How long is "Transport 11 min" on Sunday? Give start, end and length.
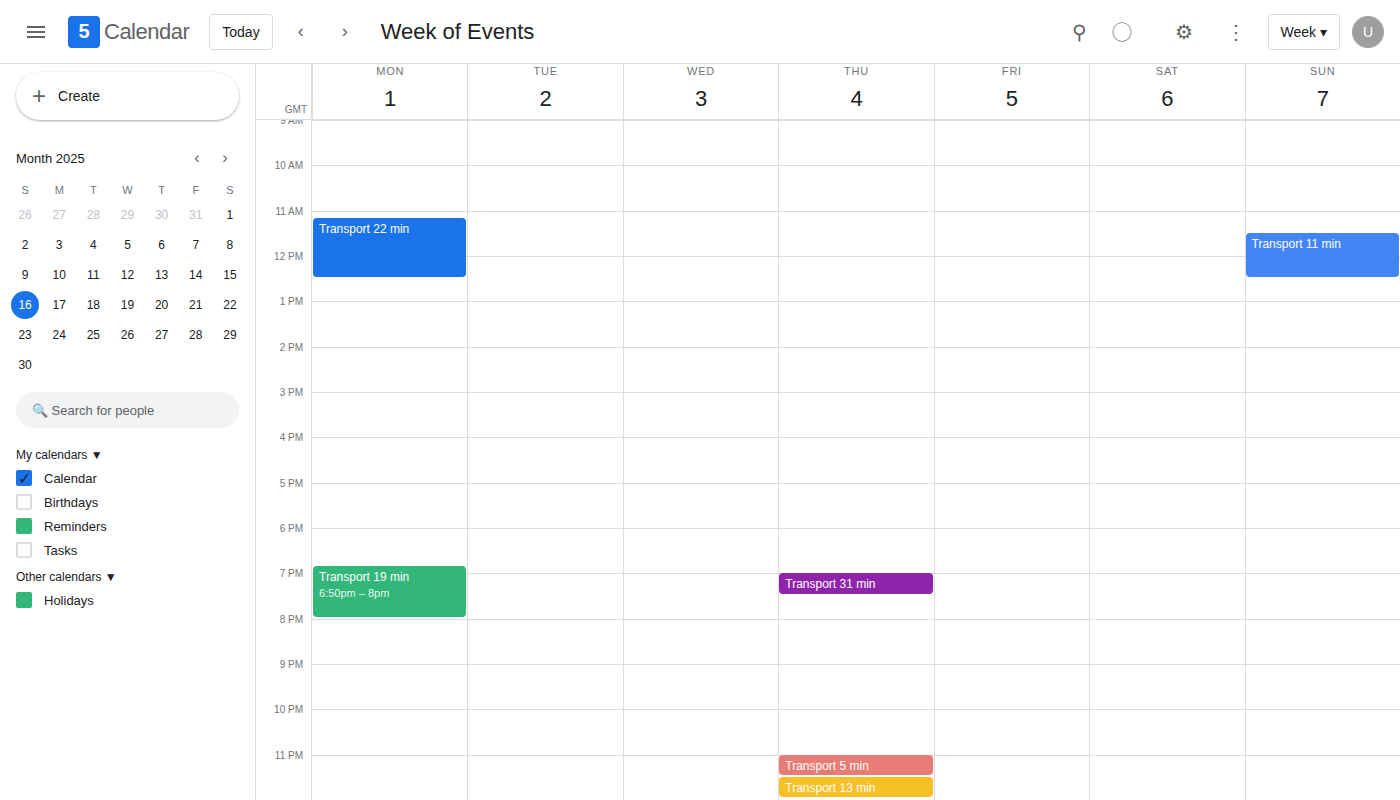
11:30 AM to 12:30 PM, 1 hour